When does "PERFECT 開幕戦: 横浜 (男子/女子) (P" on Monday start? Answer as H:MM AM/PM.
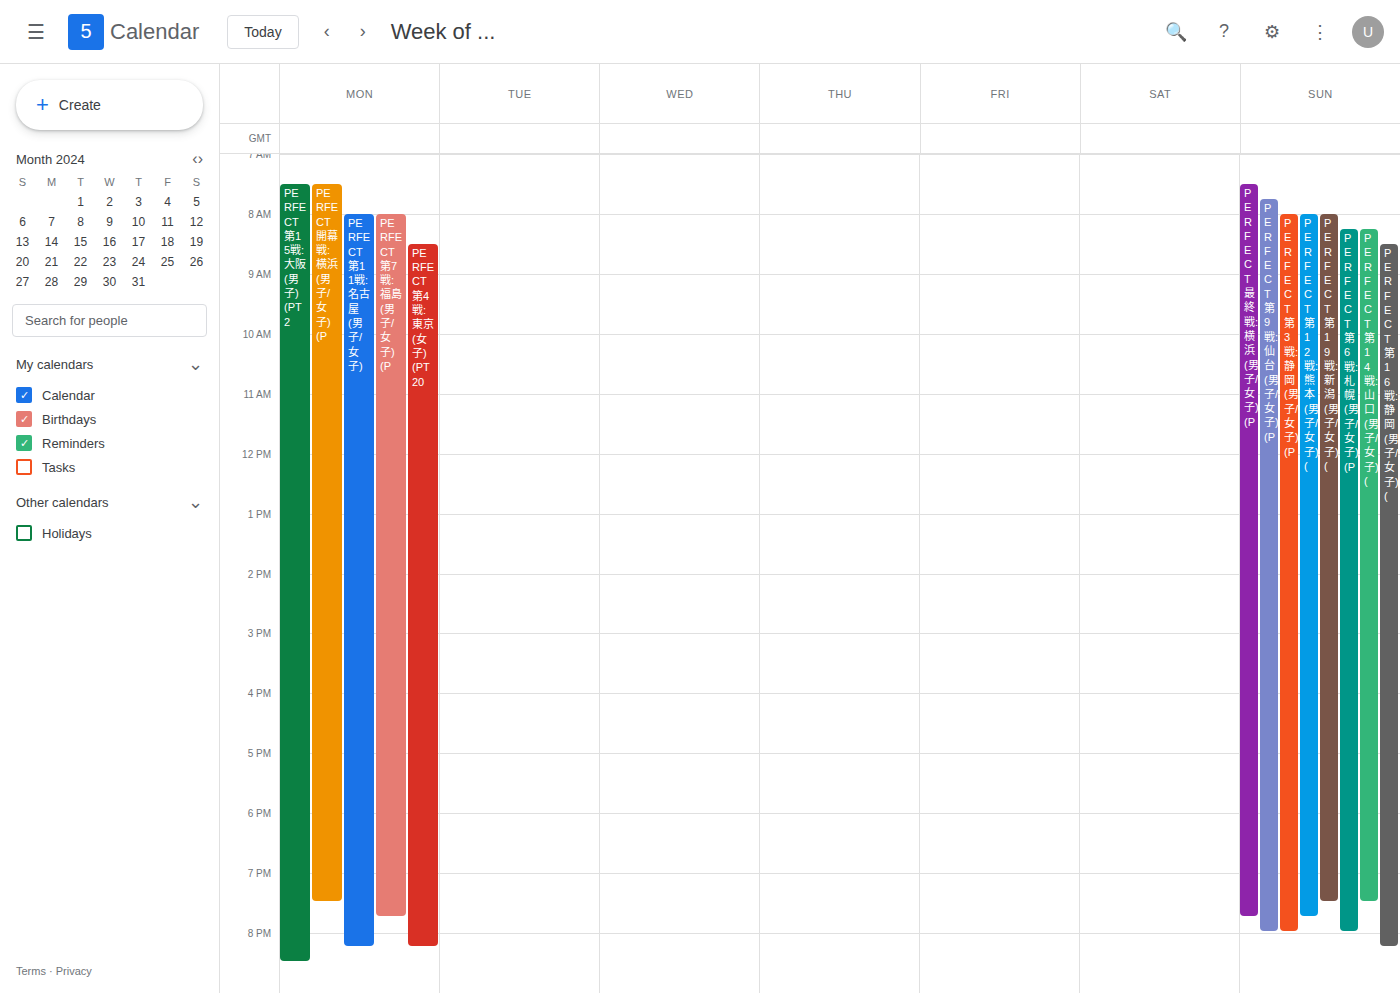
7:30 AM